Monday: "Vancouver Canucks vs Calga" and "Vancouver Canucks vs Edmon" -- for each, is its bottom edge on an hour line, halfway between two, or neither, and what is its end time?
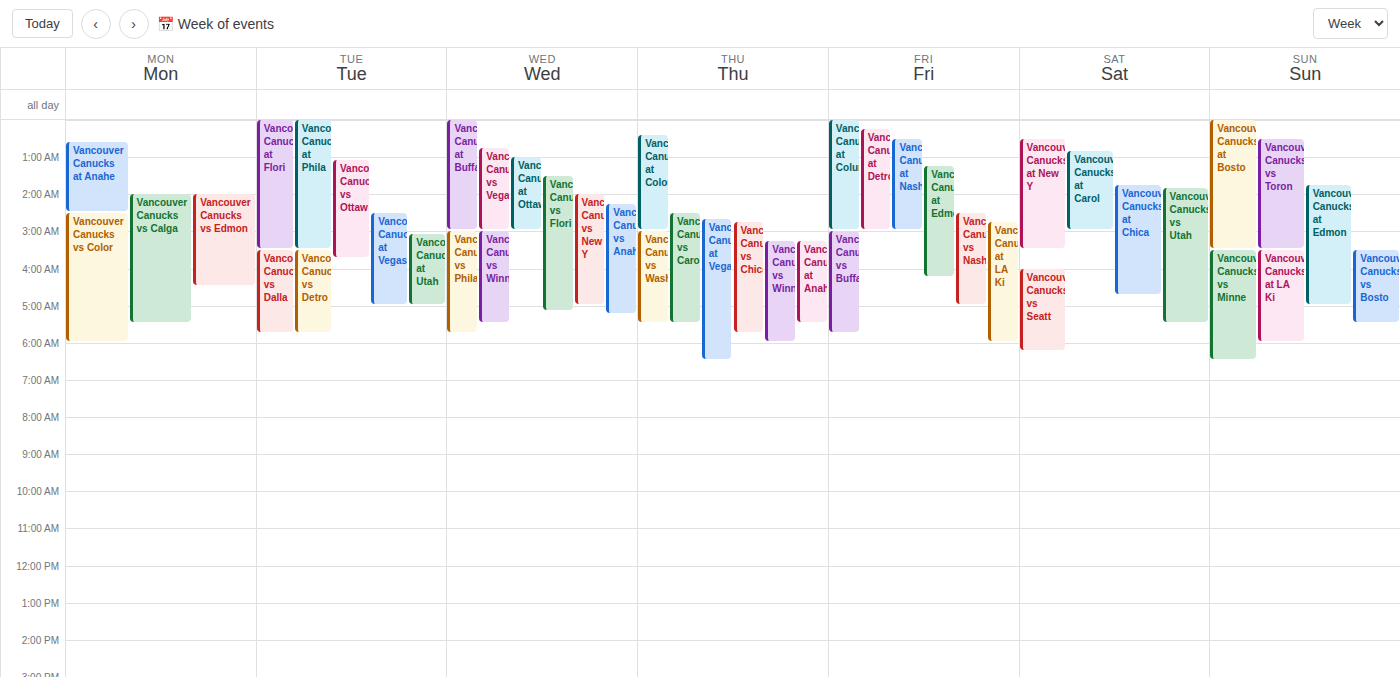
"Vancouver Canucks vs Calga": 5:30 AM, halfway between the 5 AM and 6 AM lines. "Vancouver Canucks vs Edmon": 4:30 AM, halfway between the 4 AM and 5 AM lines.